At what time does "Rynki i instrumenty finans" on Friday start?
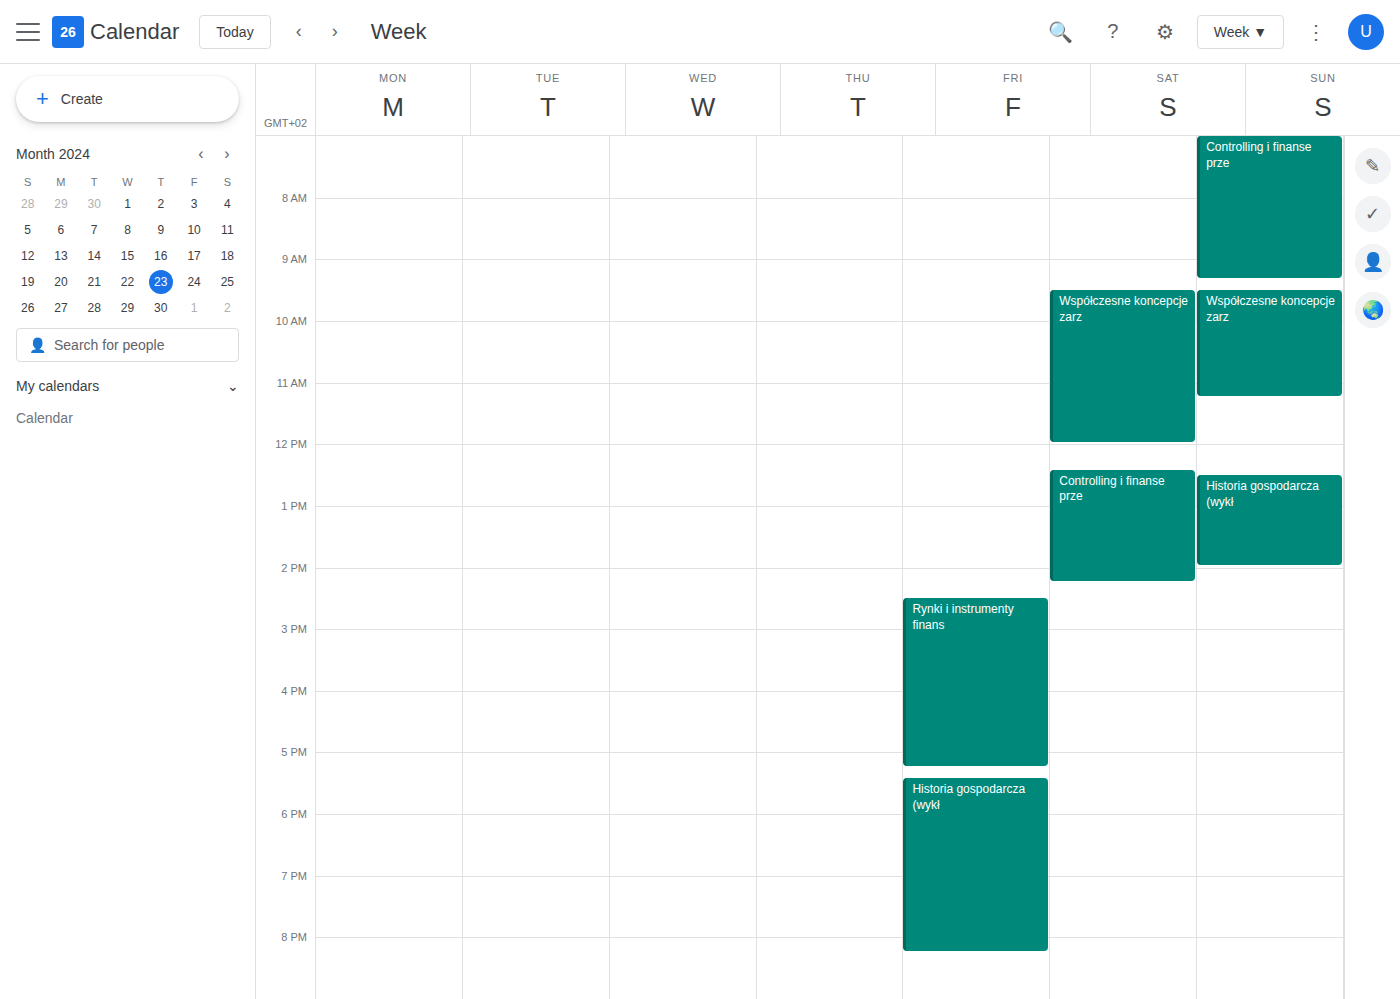
2:30 PM